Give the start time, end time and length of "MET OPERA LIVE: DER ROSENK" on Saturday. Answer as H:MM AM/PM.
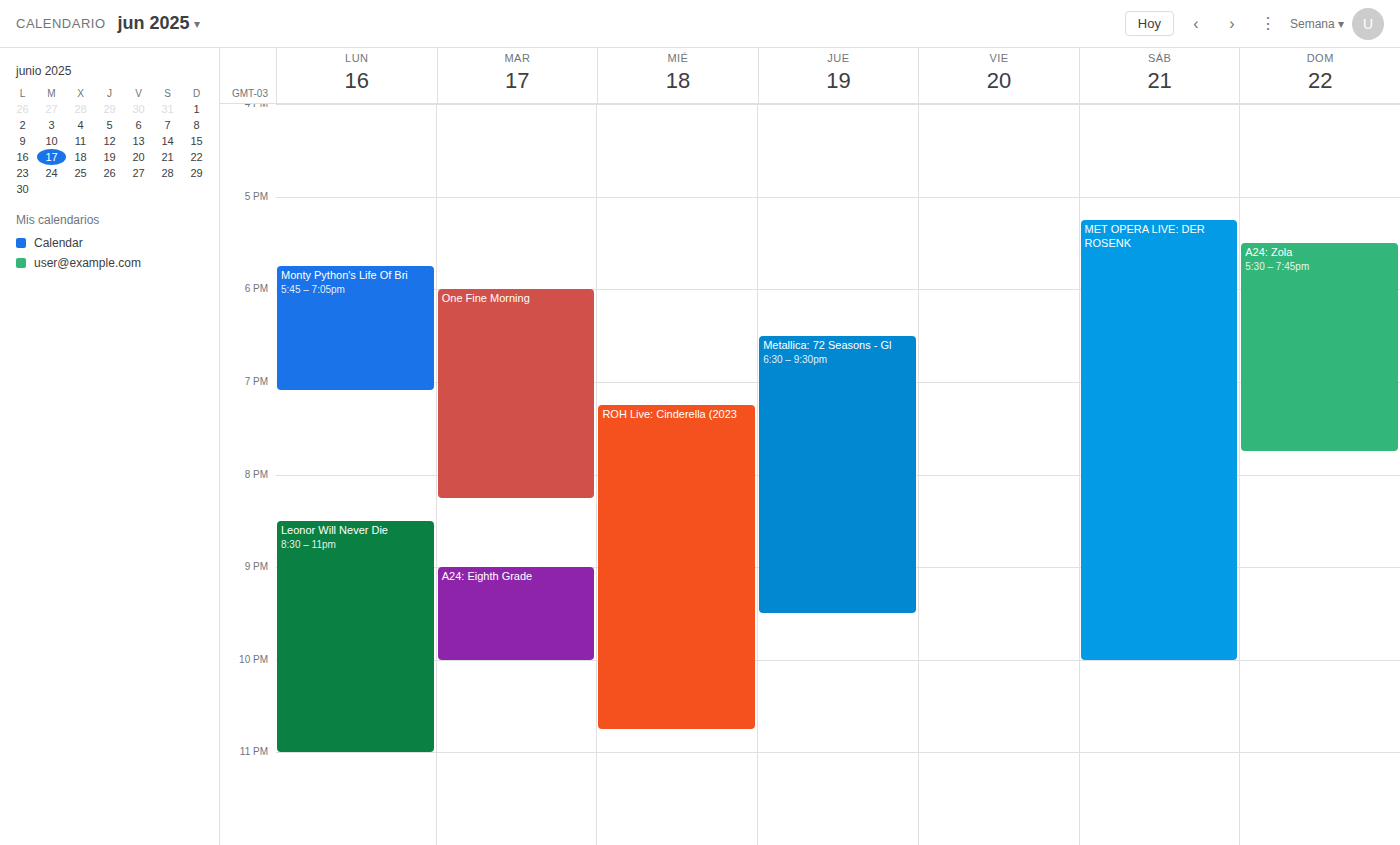
5:15 PM to 10:00 PM, 4 hours 45 minutes